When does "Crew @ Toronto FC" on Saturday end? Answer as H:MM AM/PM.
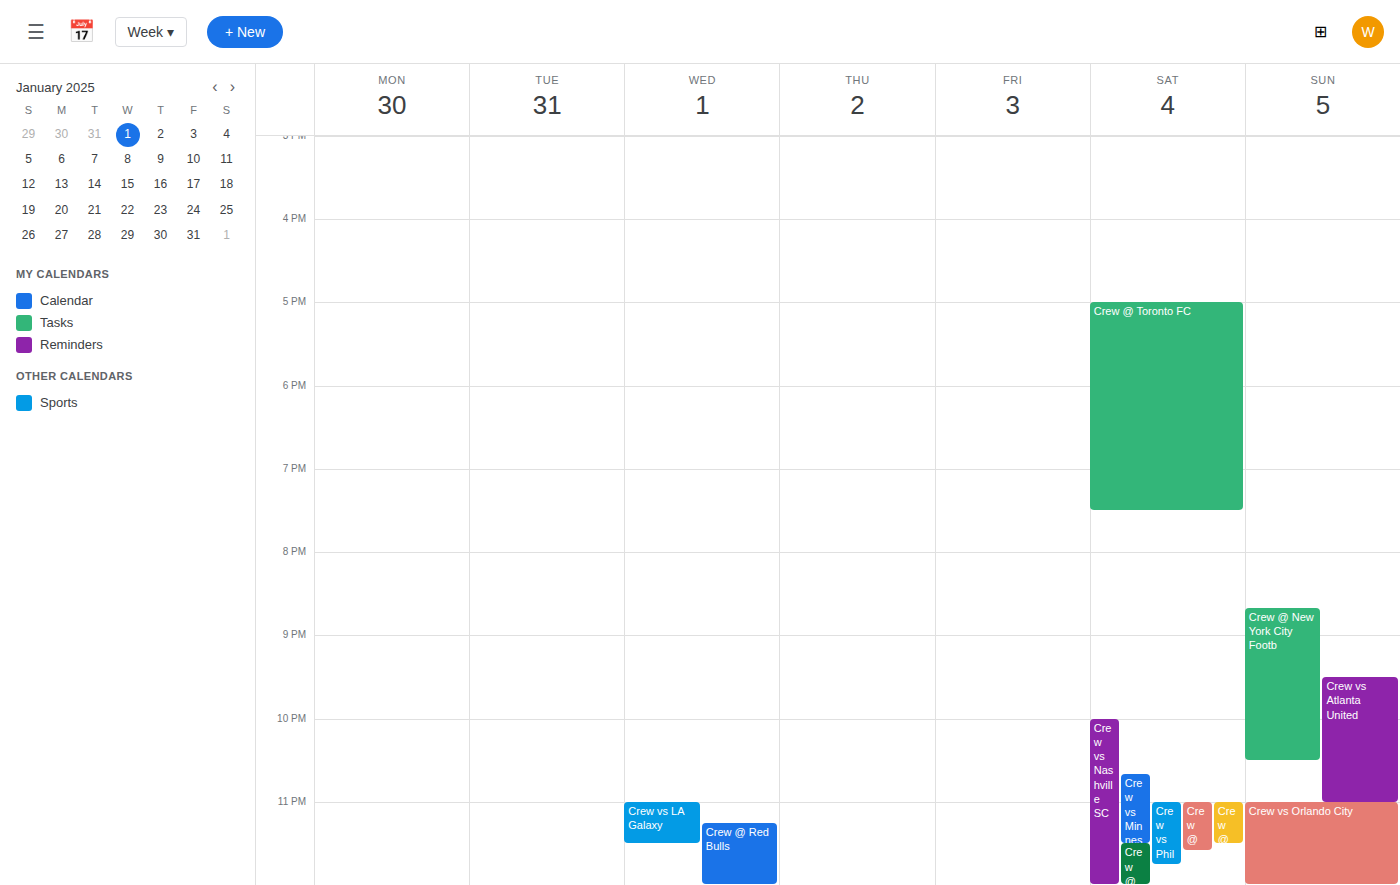
7:30 PM